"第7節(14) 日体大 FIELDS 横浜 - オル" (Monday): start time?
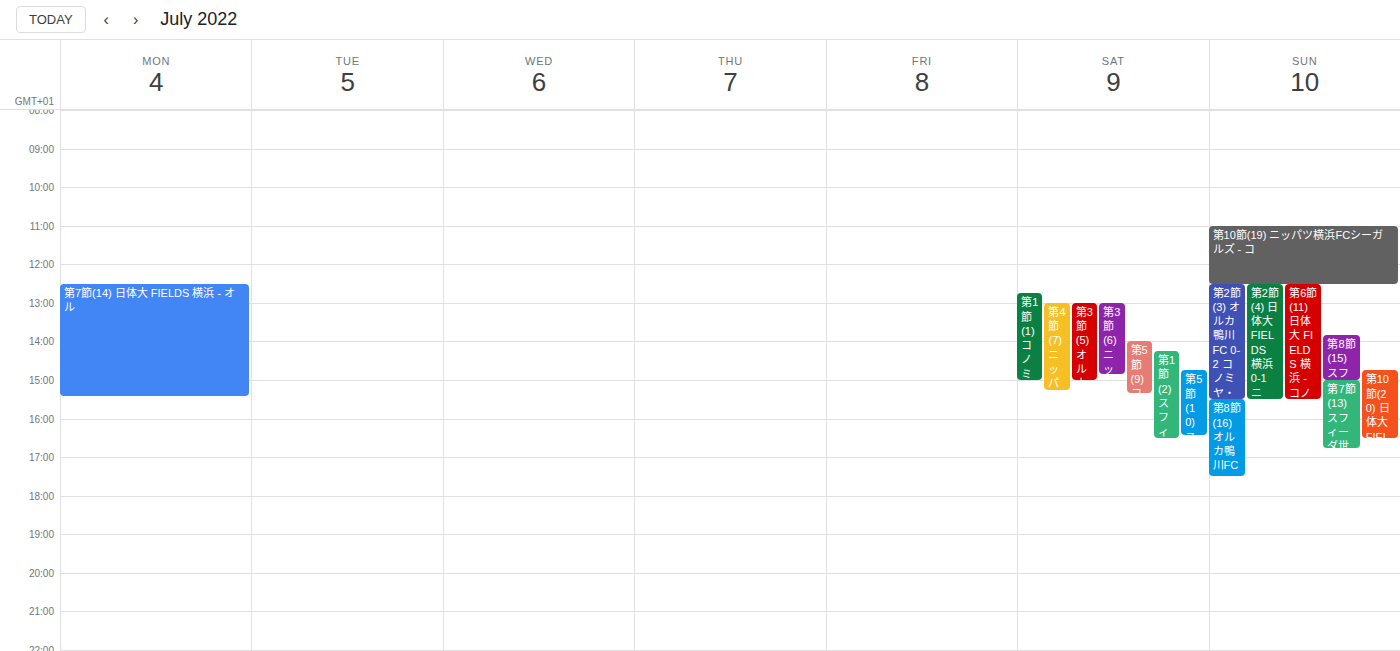
12:30